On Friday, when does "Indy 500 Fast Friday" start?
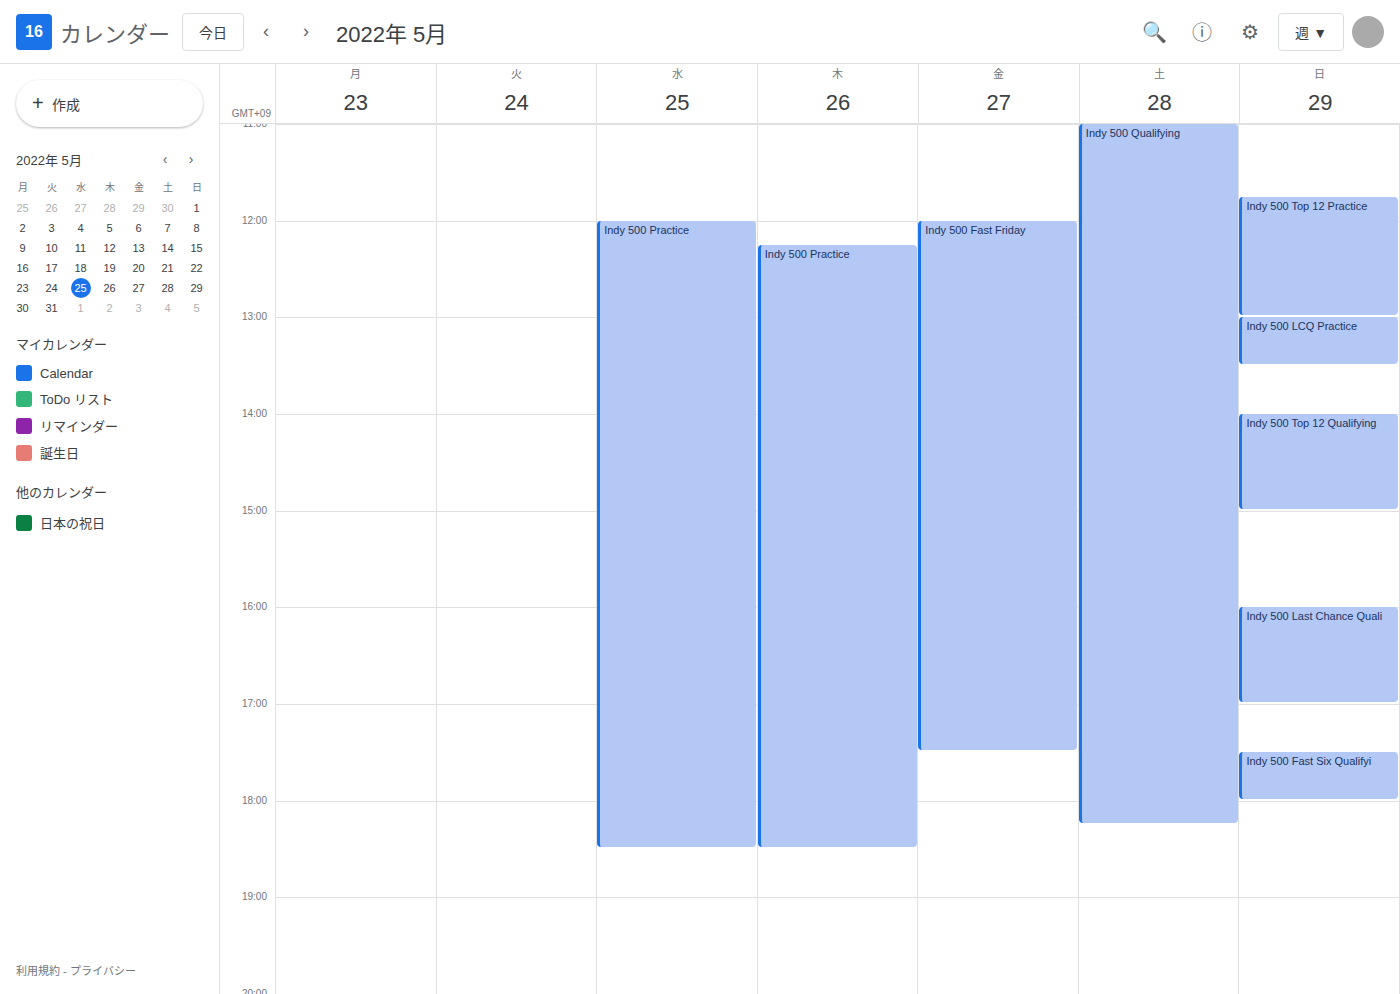
12:00 PM